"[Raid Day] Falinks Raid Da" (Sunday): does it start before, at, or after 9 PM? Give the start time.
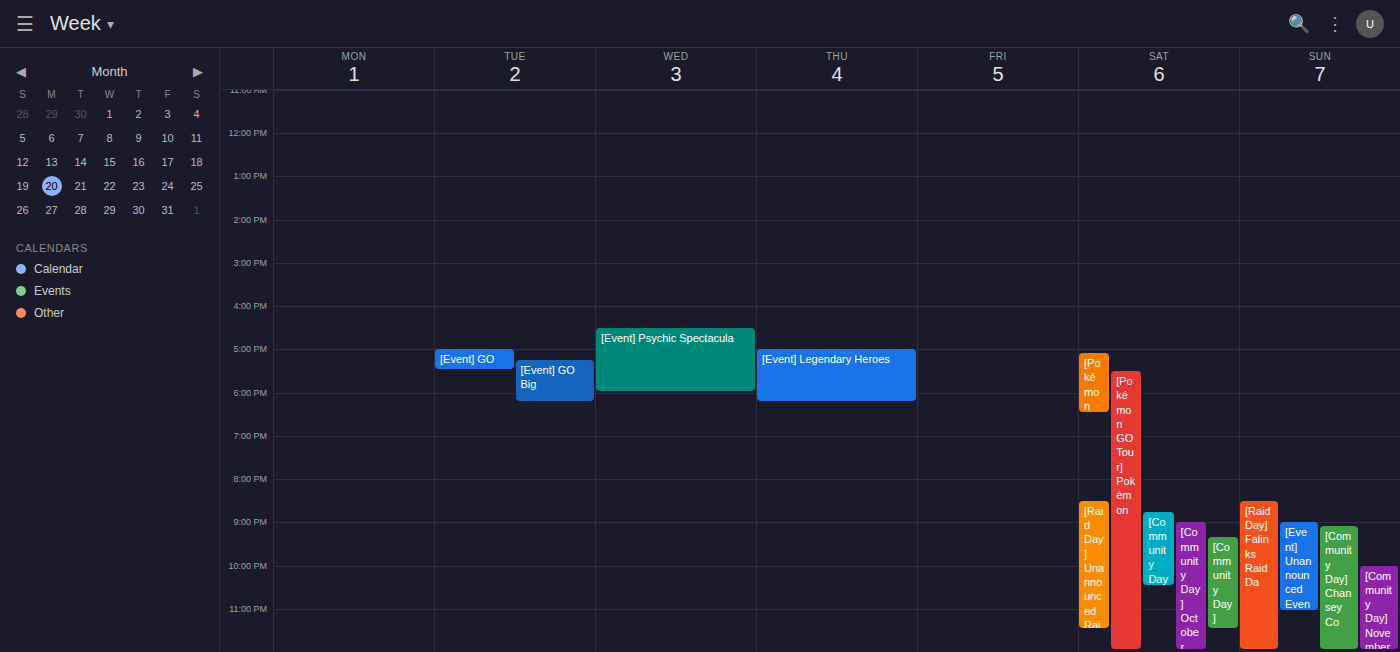
8:30 PM -- before 9 PM, 30 minutes above the 9 PM line.